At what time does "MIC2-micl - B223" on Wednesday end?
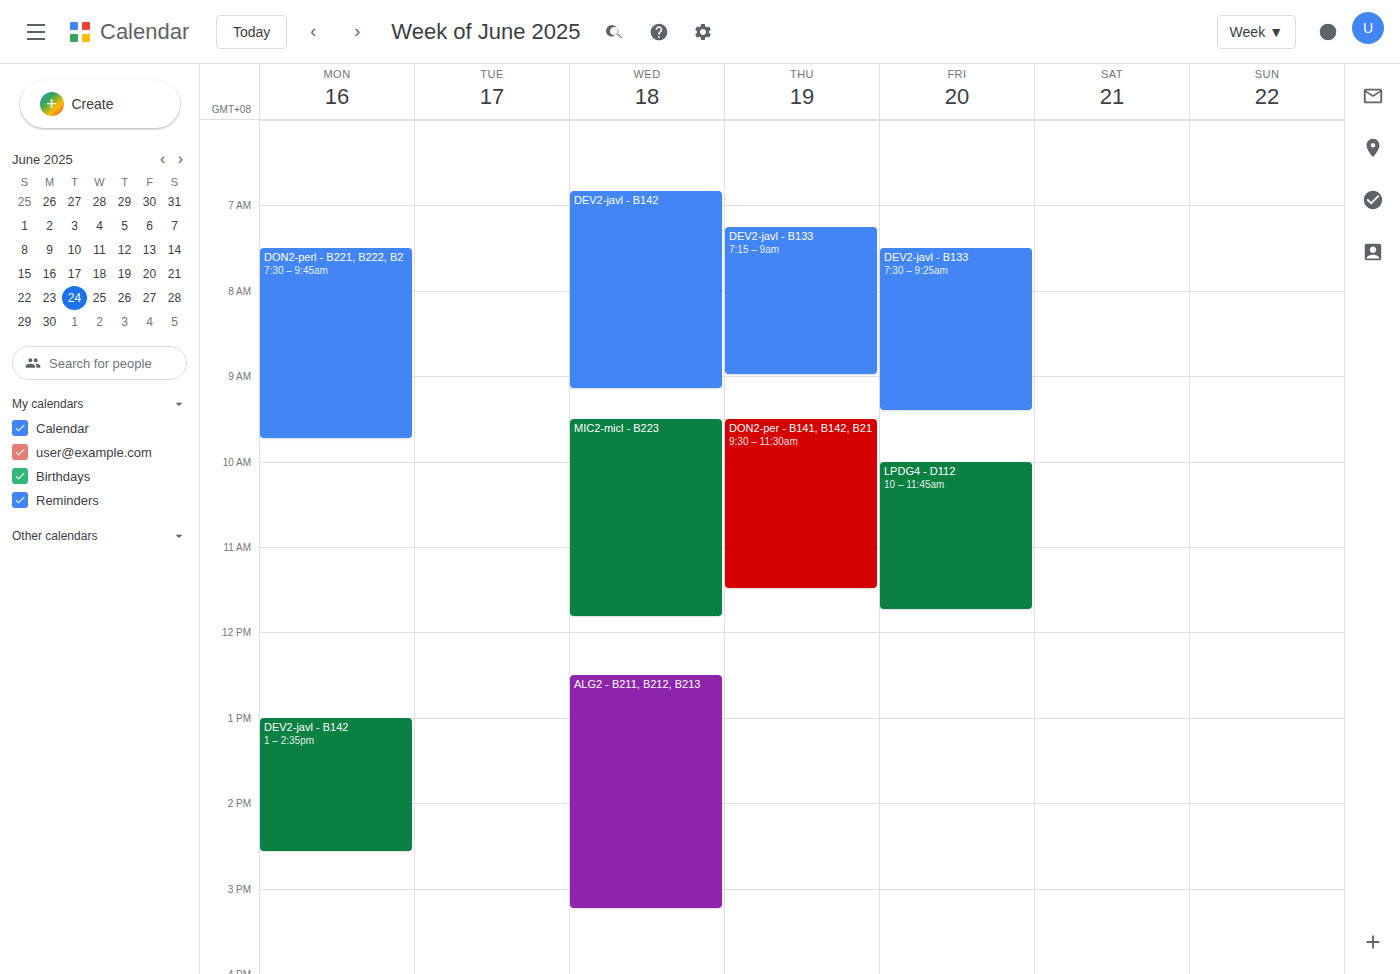
11:50 AM